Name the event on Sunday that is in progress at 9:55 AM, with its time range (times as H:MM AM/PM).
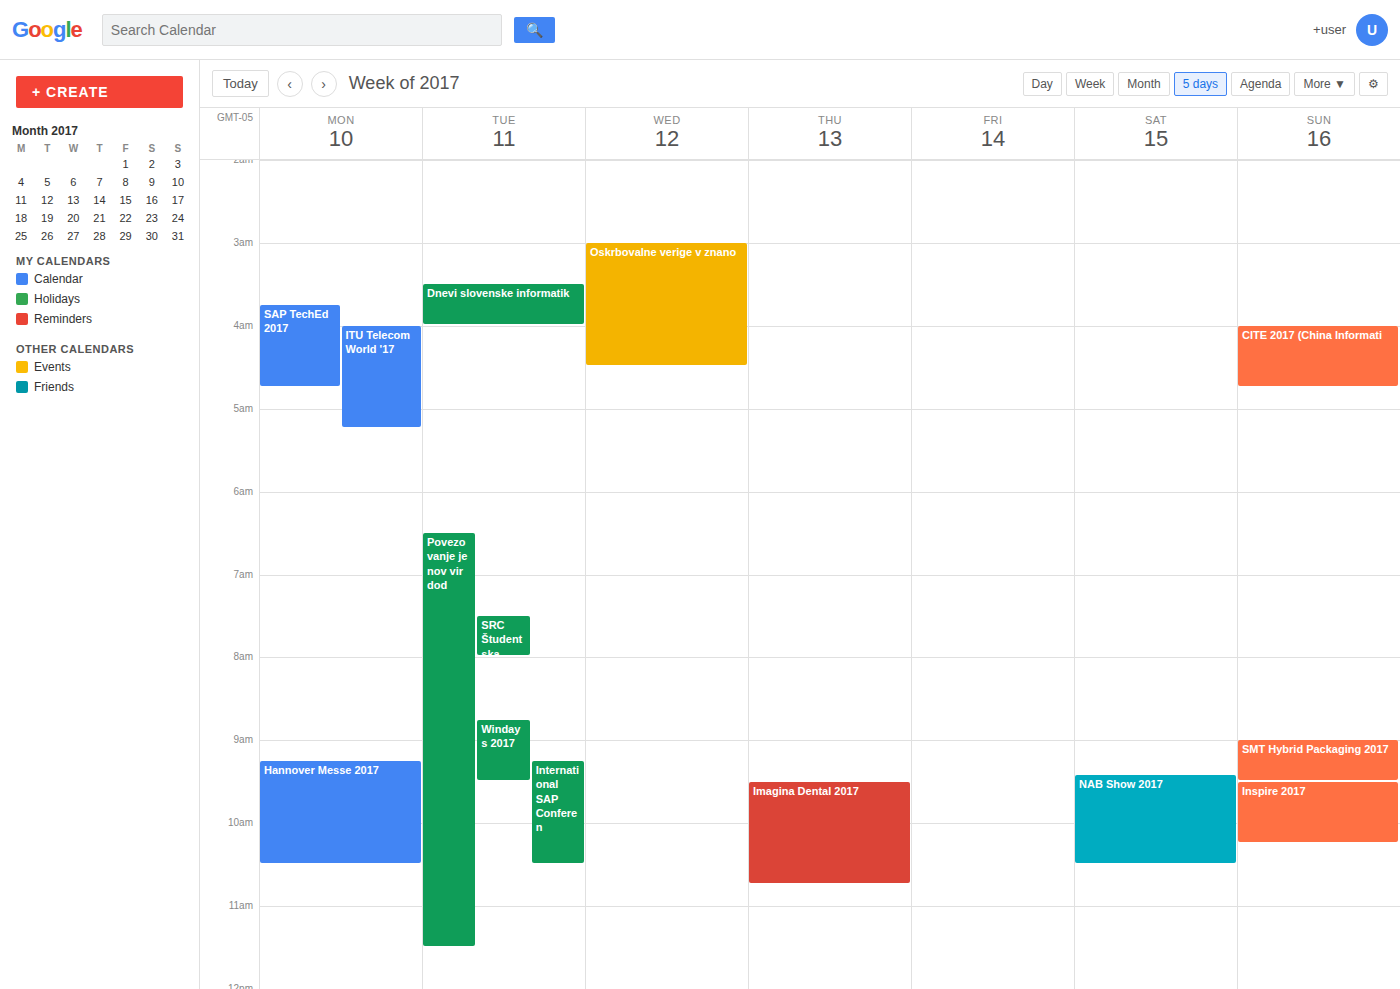
"Inspire 2017", 9:30 AM to 10:15 AM